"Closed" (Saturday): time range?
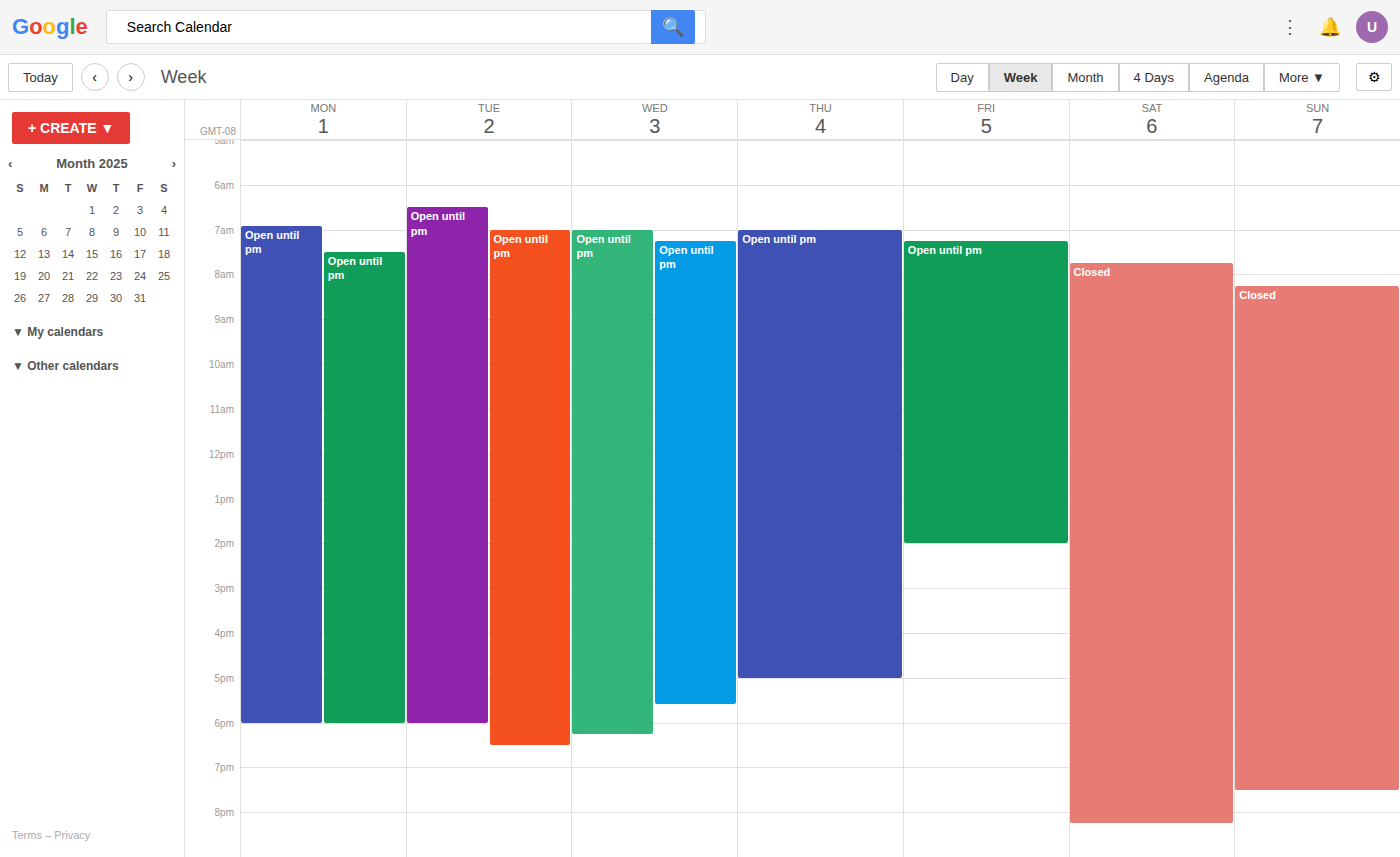
7:45 AM to 8:15 PM